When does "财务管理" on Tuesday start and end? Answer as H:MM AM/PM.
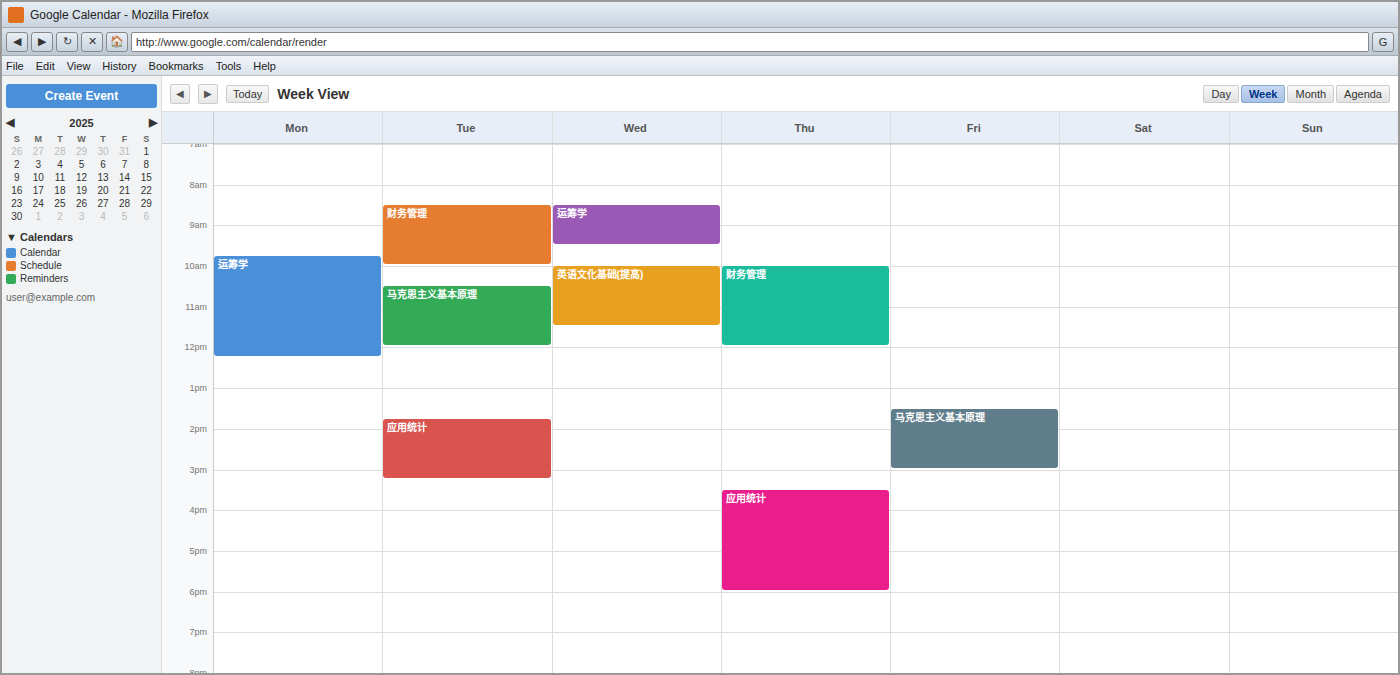
8:30 AM to 10:00 AM